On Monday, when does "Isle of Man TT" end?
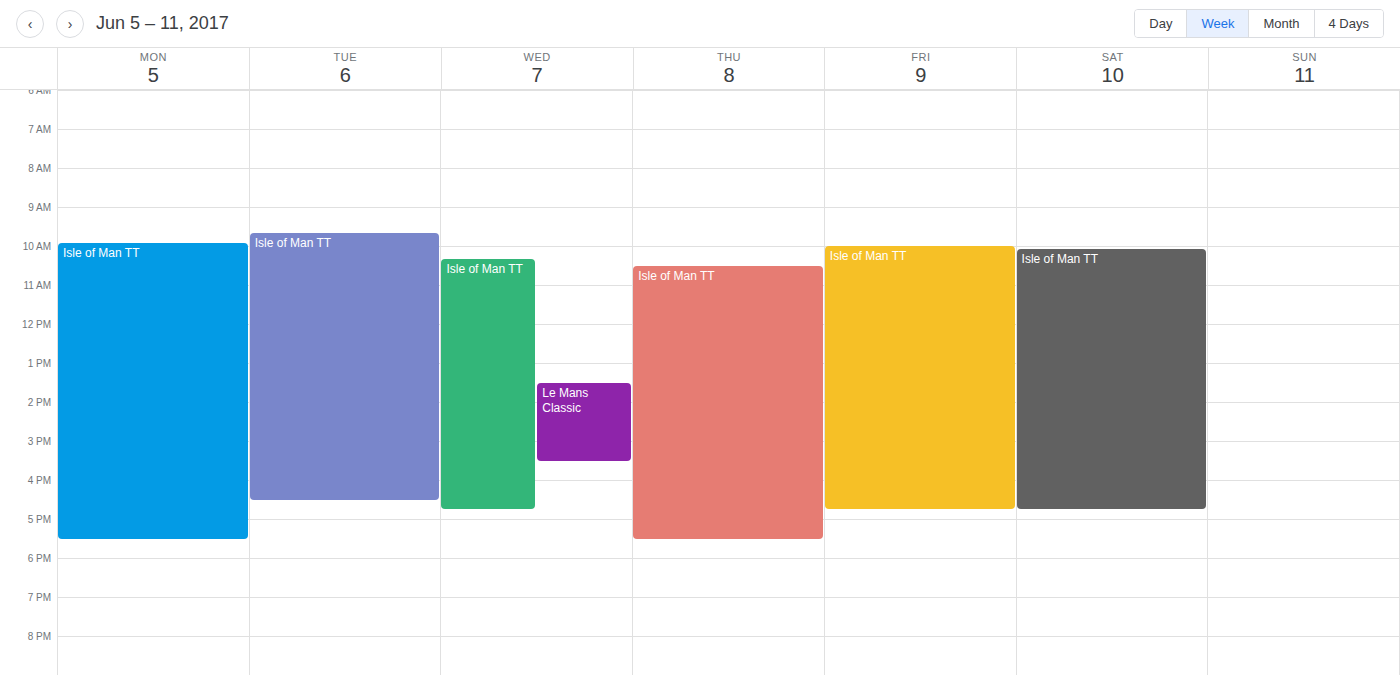
5:30 PM